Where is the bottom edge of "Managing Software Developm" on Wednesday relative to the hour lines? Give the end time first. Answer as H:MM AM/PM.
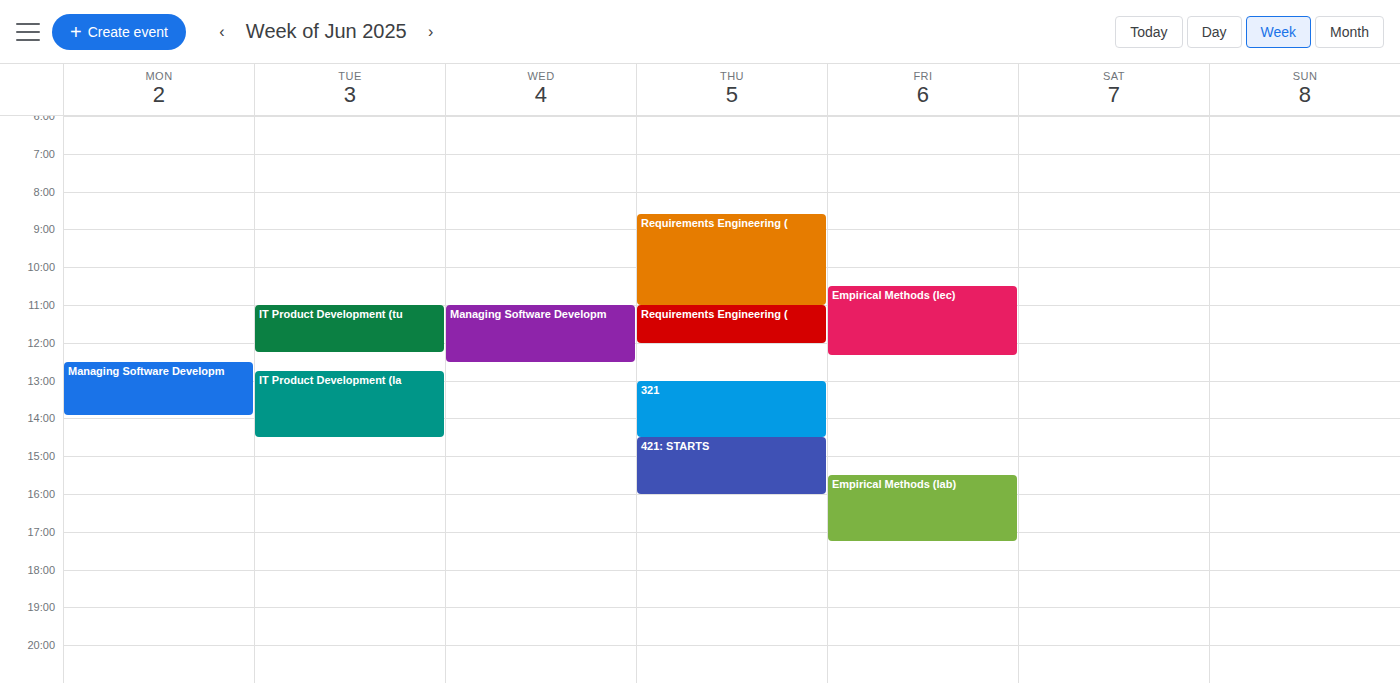
12:30 PM -- halfway between the 12 PM and 1 PM lines.